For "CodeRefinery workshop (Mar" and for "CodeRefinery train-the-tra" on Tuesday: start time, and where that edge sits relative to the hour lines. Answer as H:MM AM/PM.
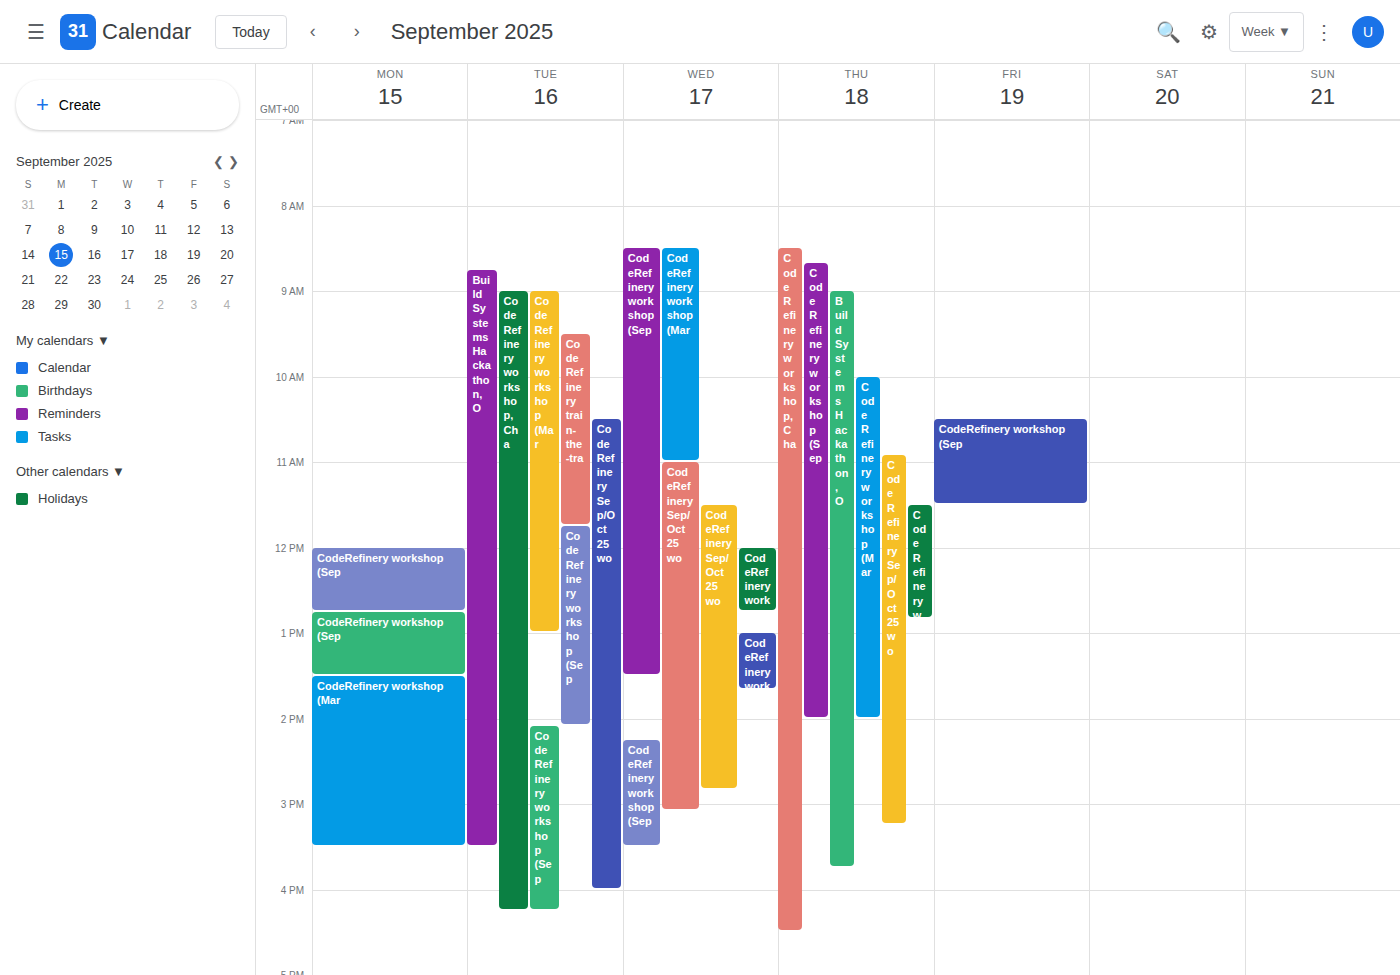
"CodeRefinery workshop (Mar": 9:00 AM, exactly on the 9 AM line. "CodeRefinery train-the-tra": 9:30 AM, halfway between the 9 AM and 10 AM lines.